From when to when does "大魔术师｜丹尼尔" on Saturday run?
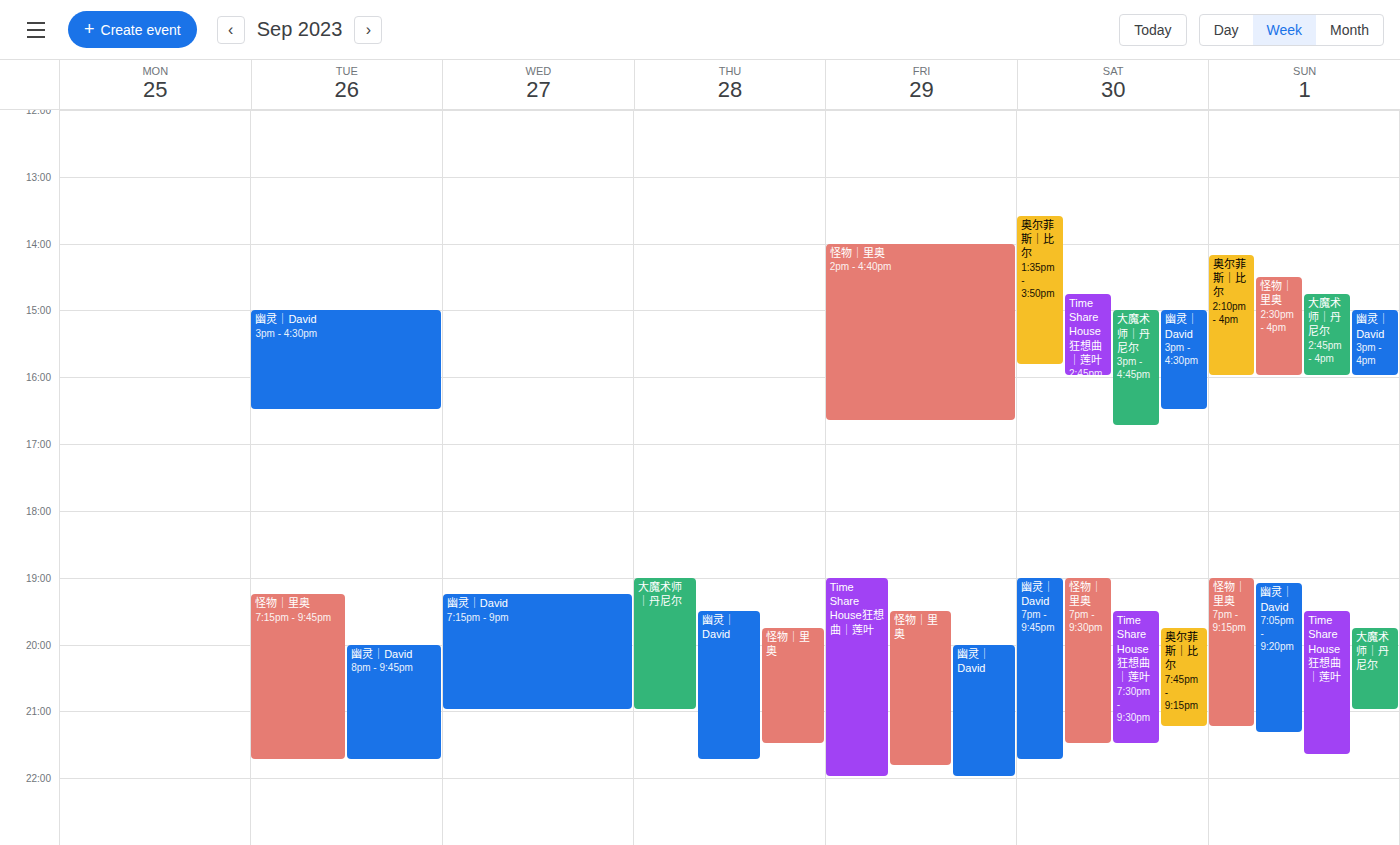
3:00 PM to 4:45 PM